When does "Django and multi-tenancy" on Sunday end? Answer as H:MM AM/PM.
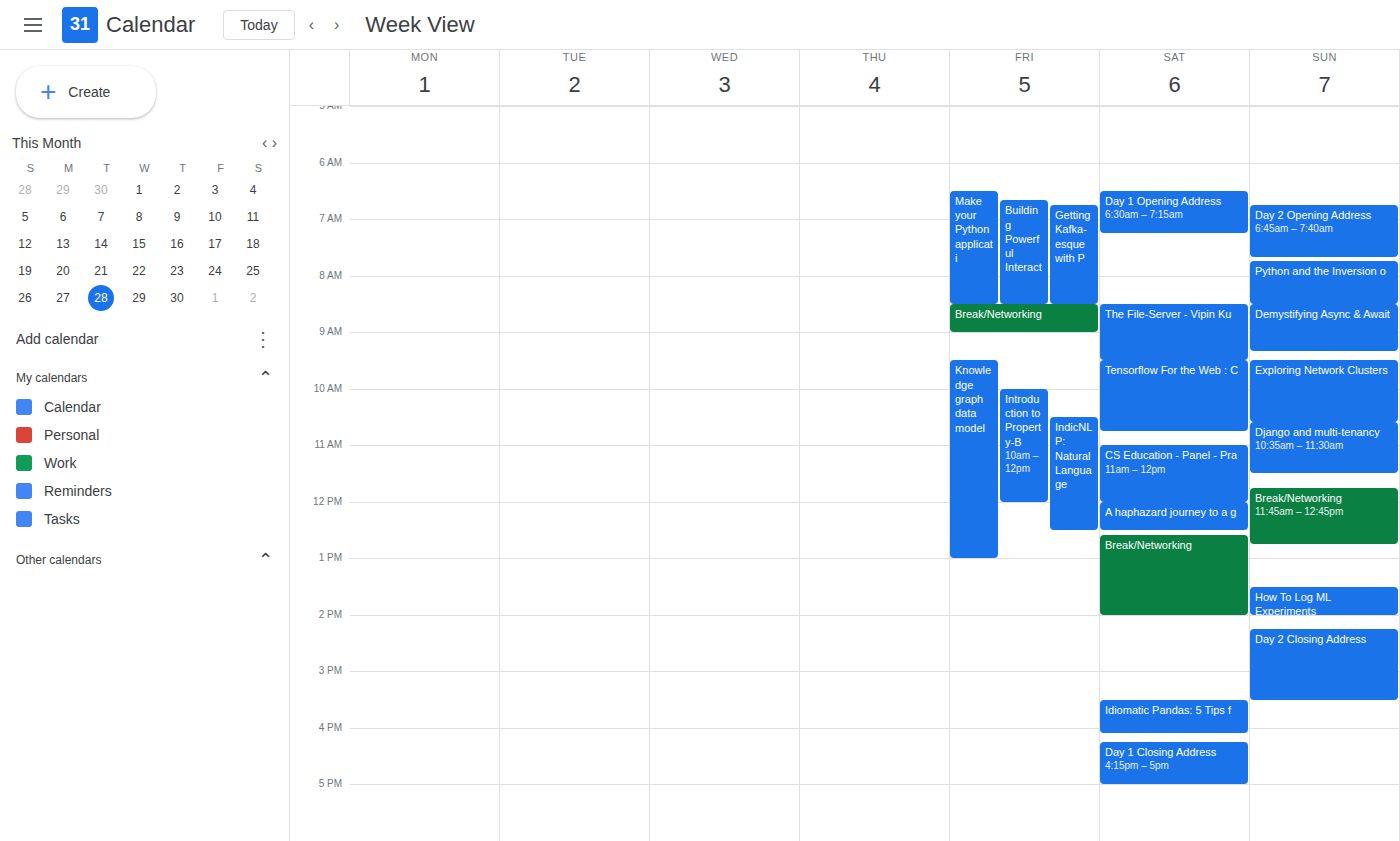
11:30 AM